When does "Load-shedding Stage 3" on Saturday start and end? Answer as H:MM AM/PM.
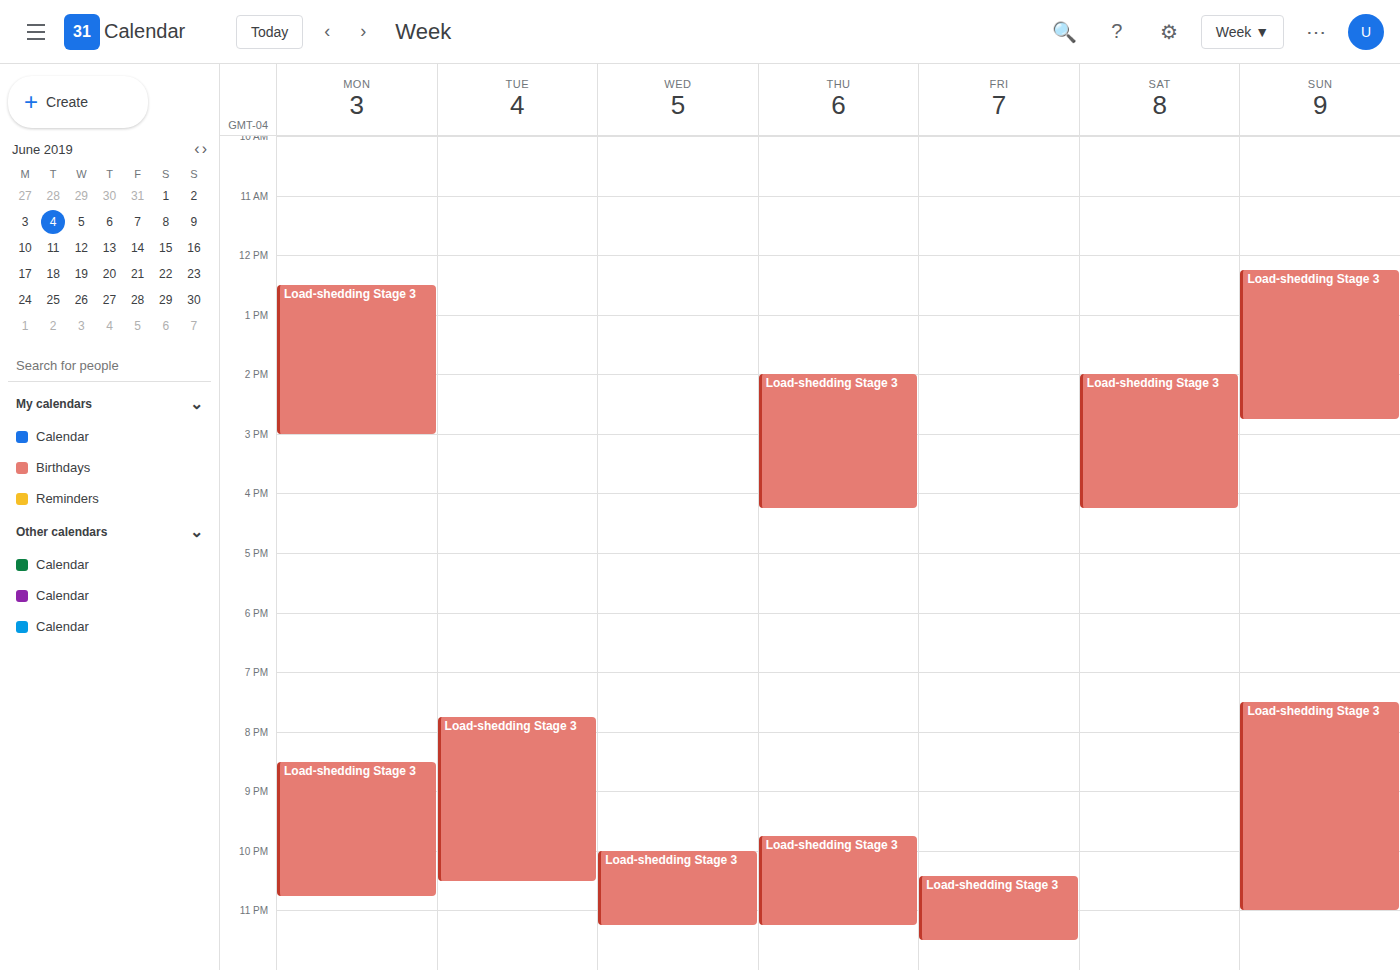
2:00 PM to 4:15 PM